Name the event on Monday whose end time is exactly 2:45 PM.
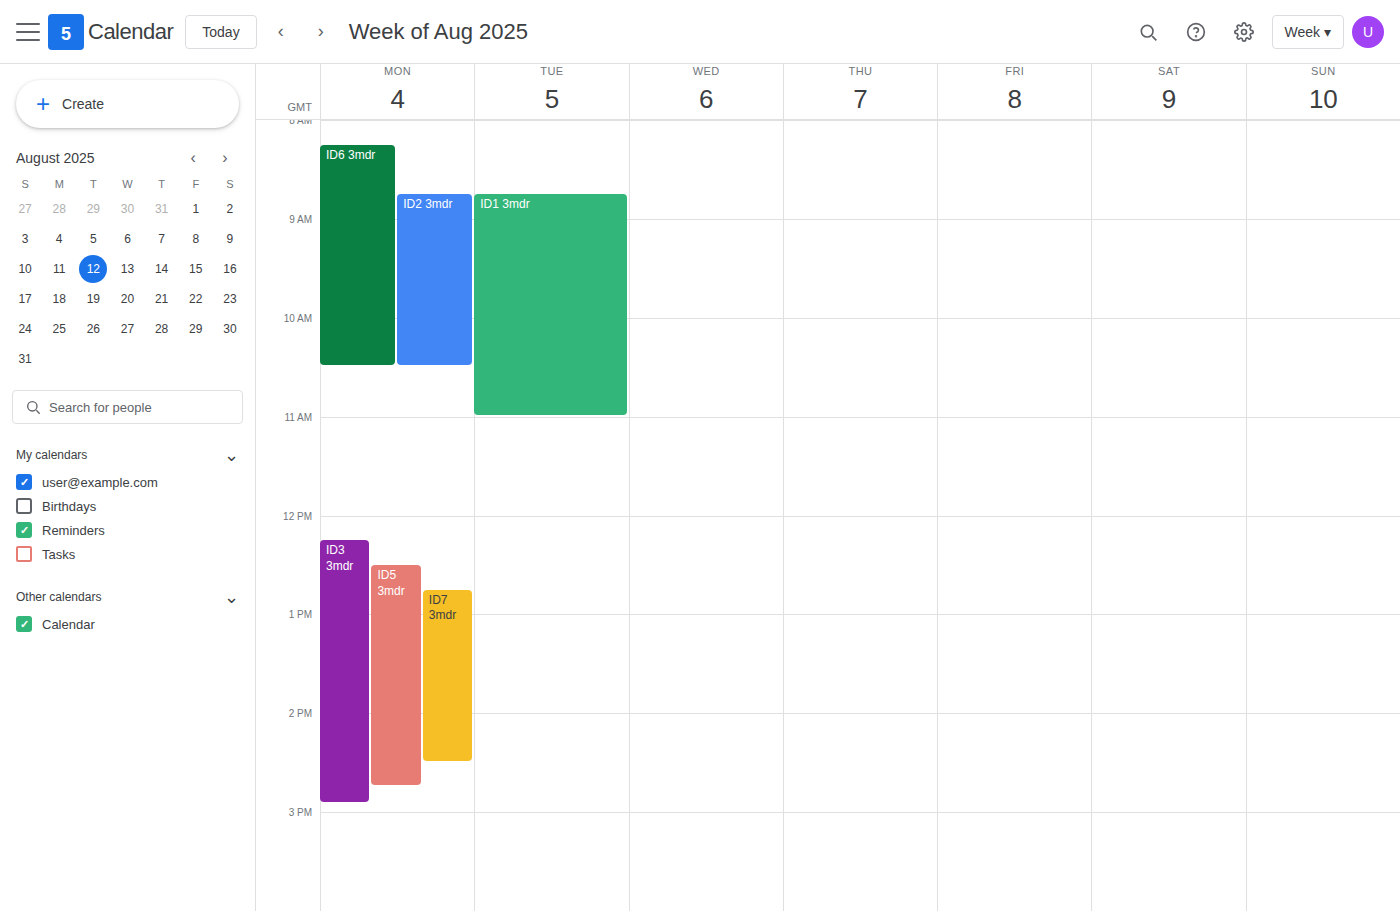
"ID5 3mdr"